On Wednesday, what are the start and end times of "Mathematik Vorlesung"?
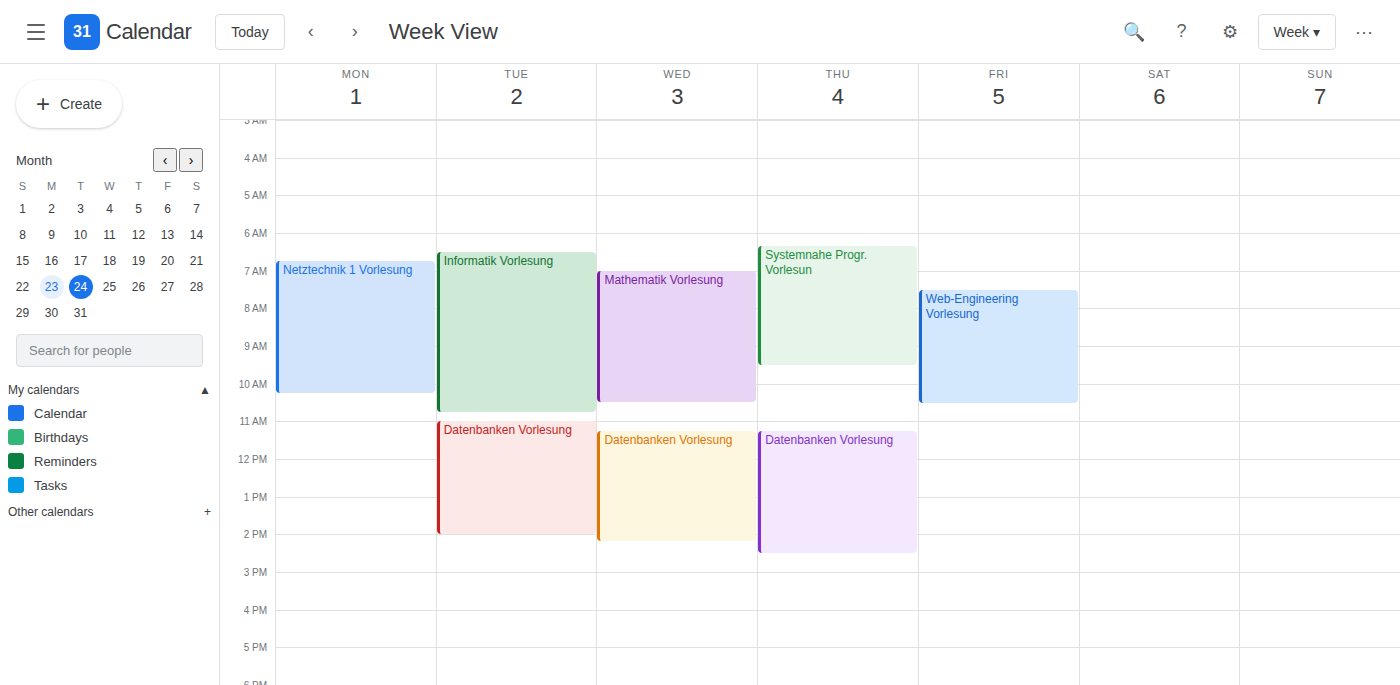
7:00 AM to 10:30 AM